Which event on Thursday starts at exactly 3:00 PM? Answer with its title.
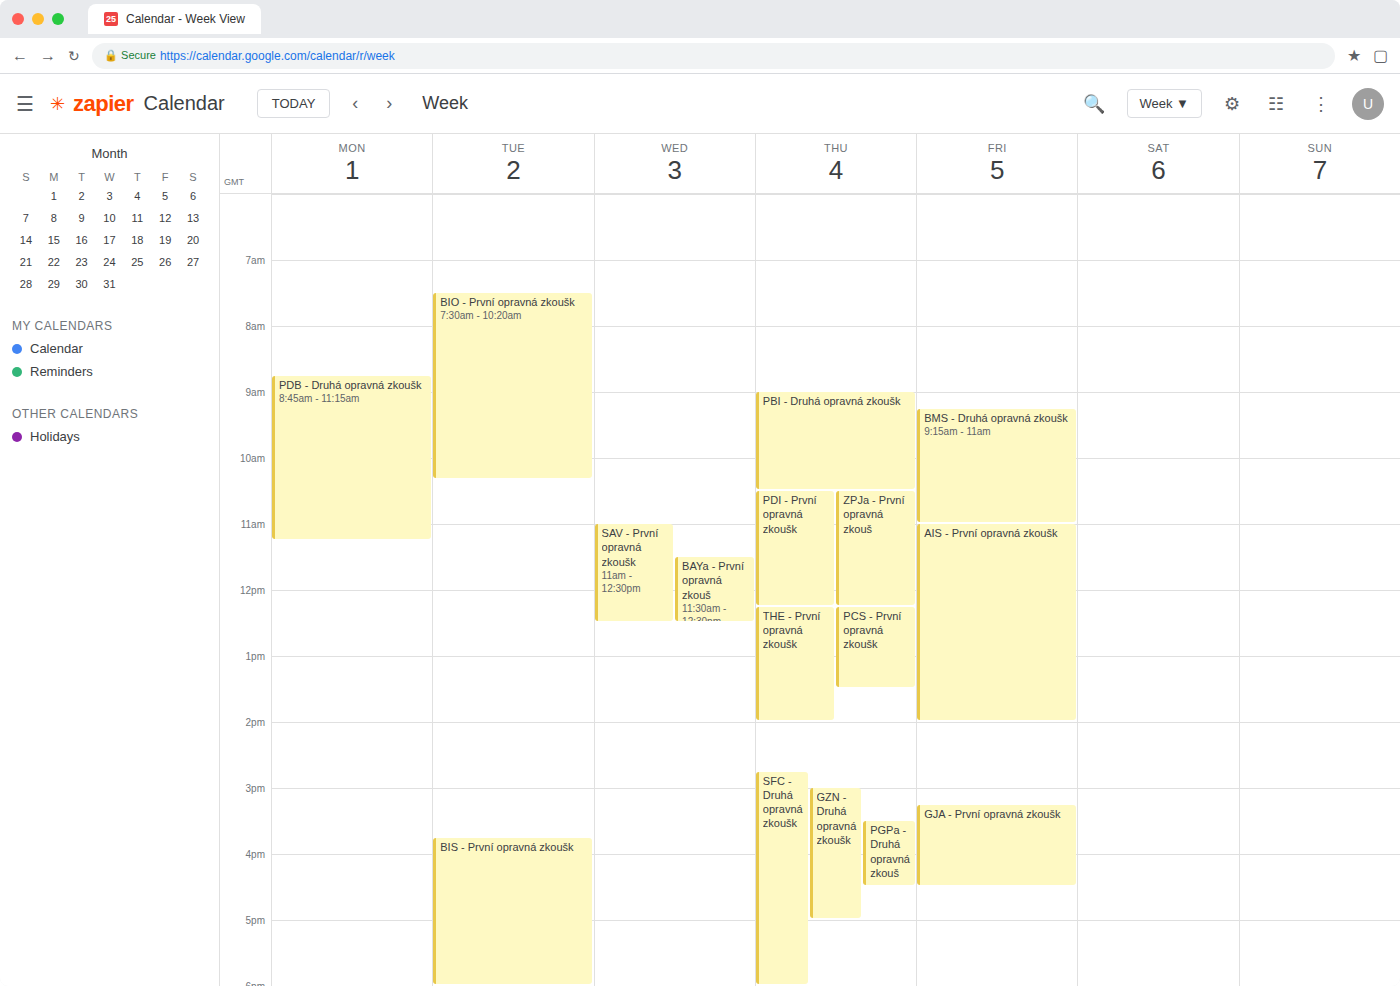
"GZN - Druhá opravná zkoušk"